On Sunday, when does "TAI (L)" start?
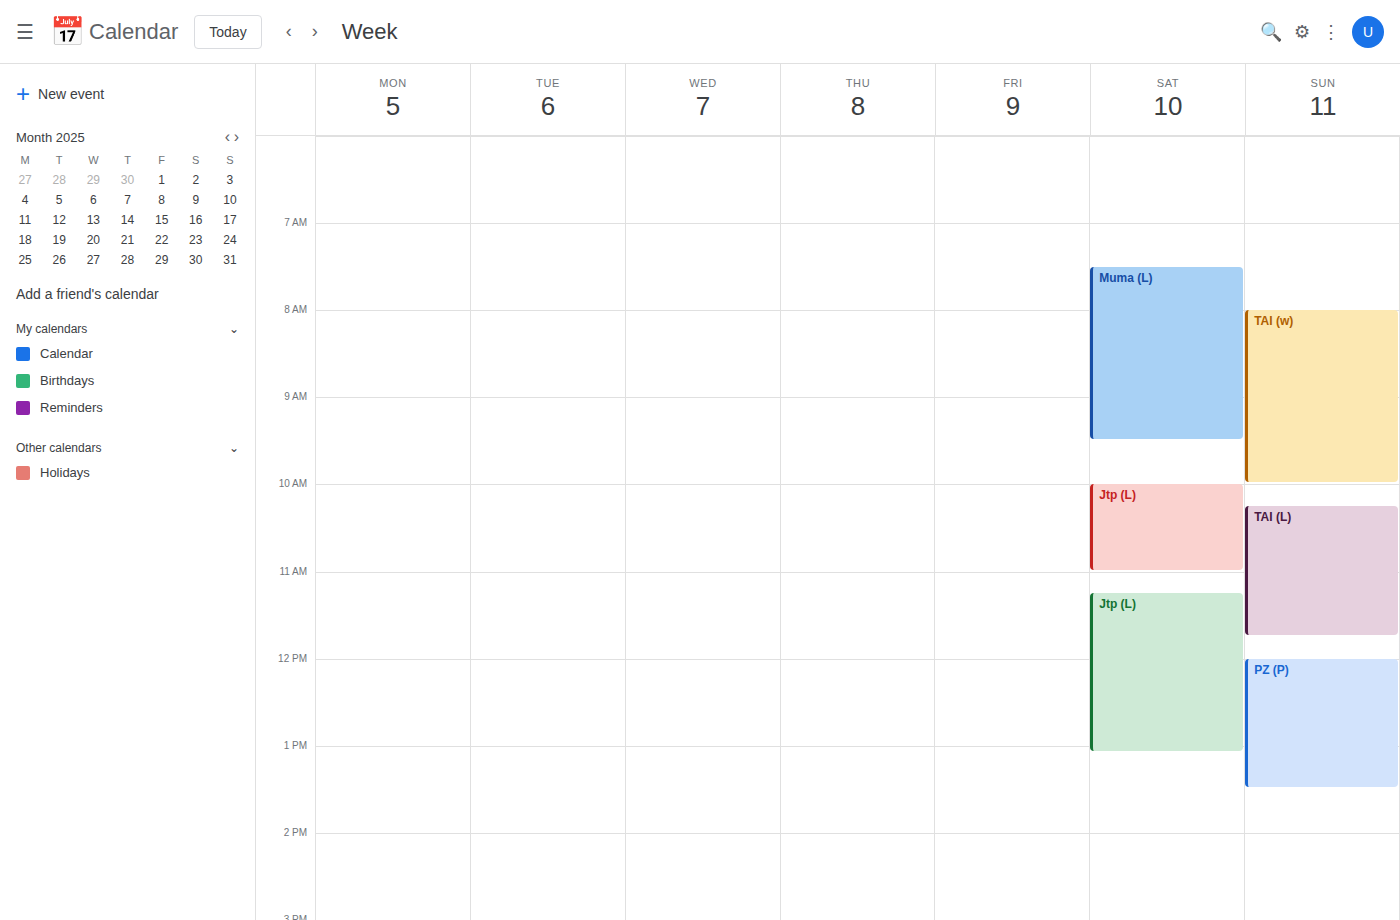
10:15 AM